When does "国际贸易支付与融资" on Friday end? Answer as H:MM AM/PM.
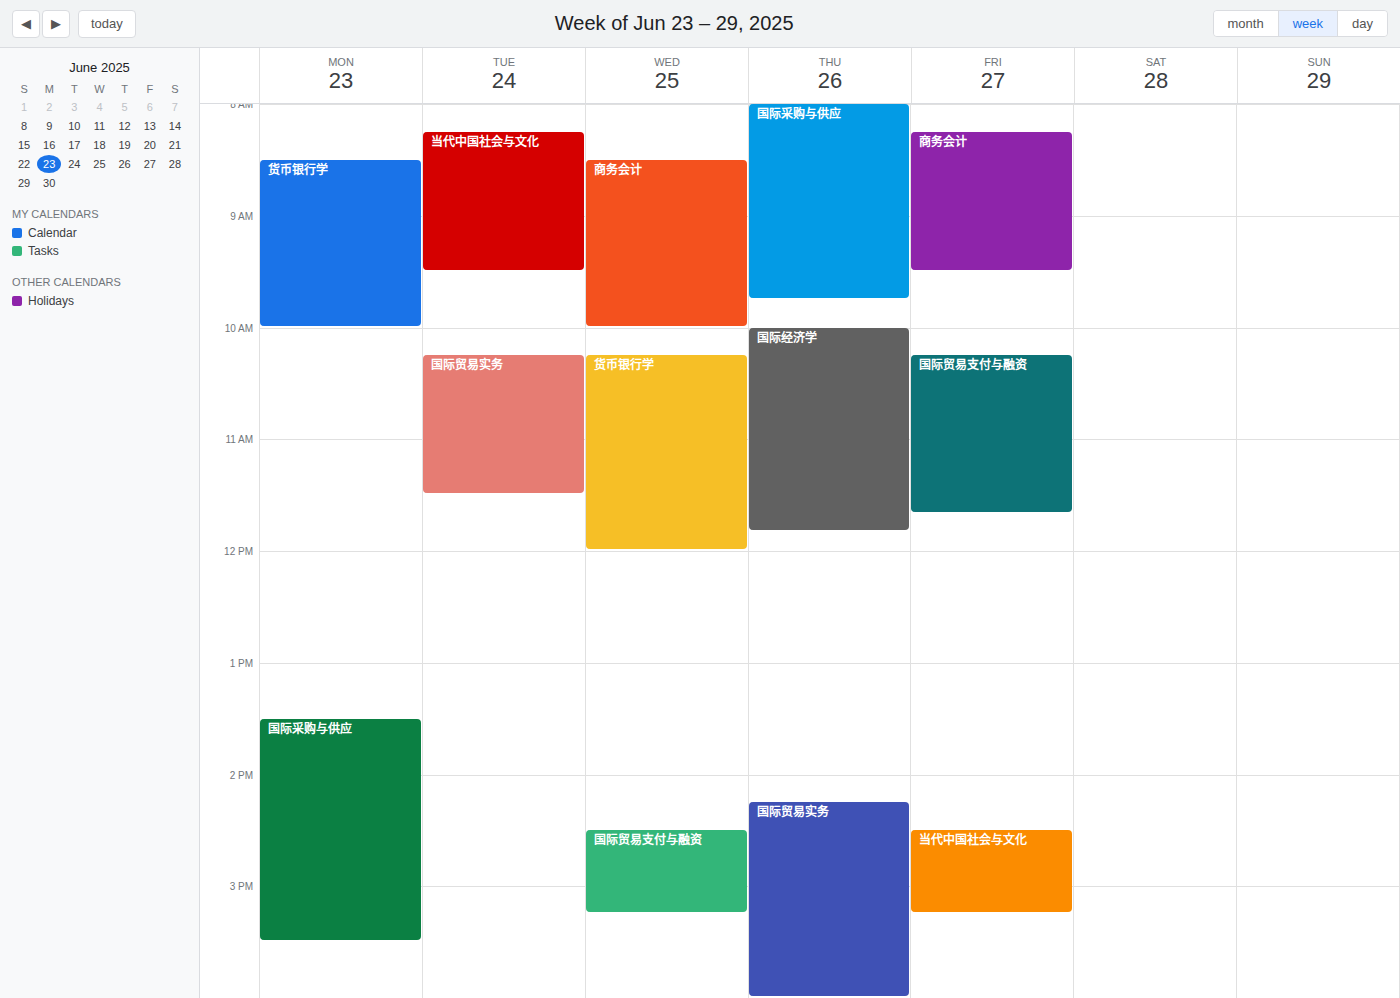
11:40 AM